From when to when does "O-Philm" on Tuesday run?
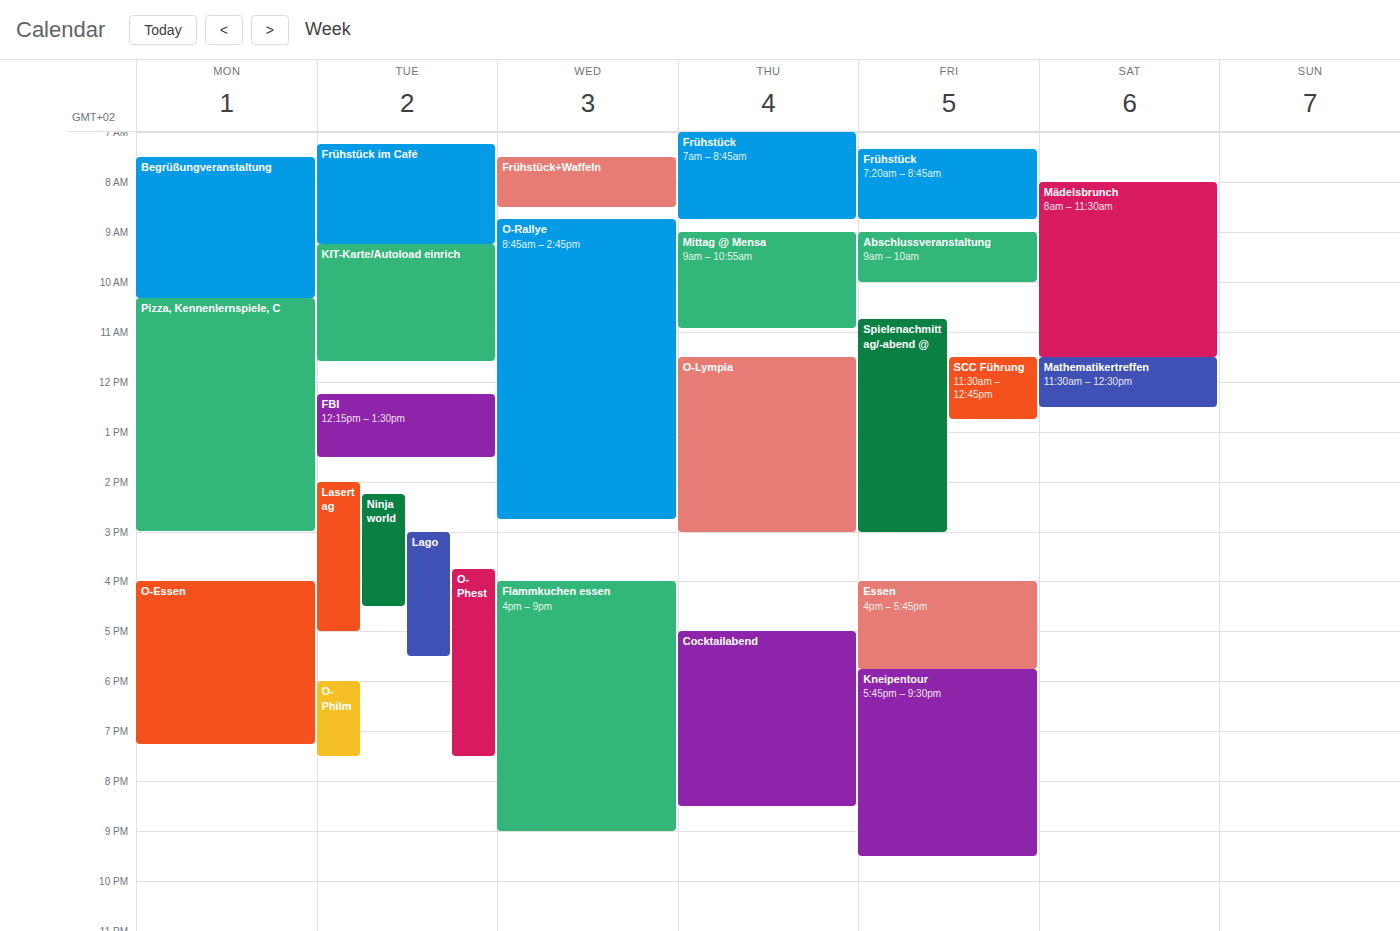
6:00 PM to 7:30 PM